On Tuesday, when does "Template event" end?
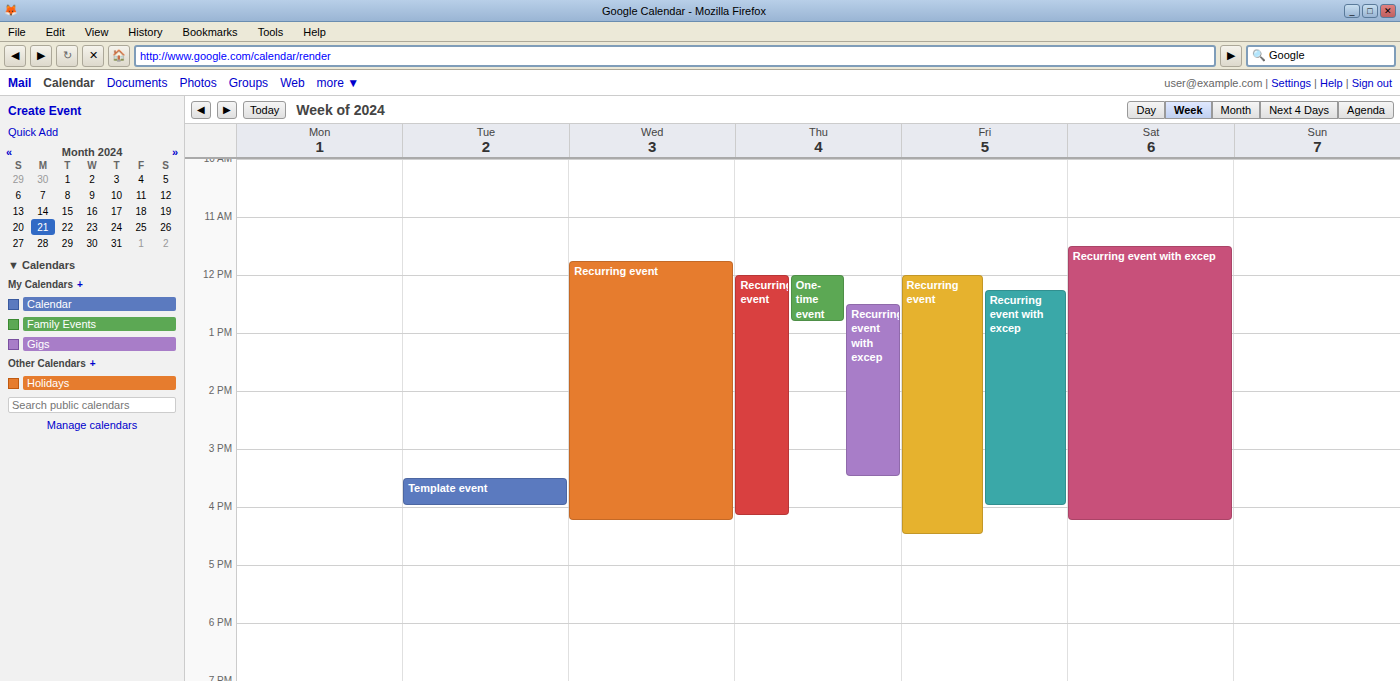
4:00 PM